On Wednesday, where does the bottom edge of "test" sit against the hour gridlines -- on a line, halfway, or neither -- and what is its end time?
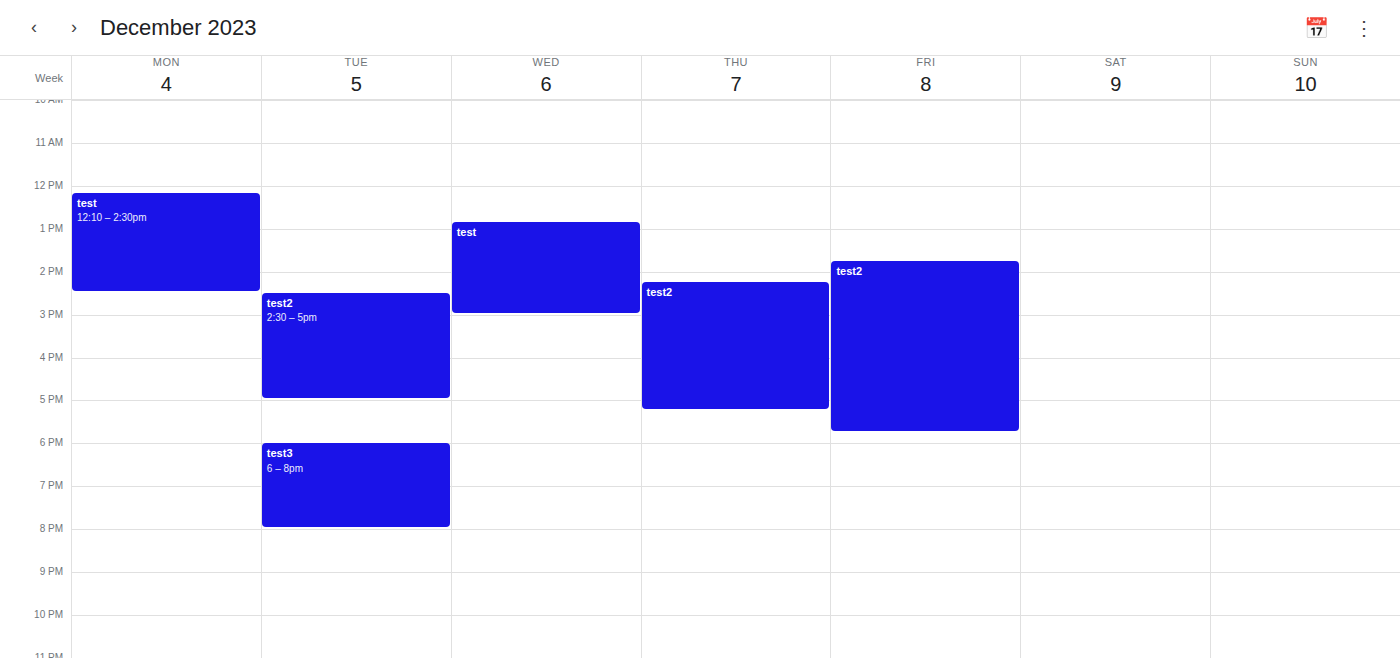
3:00 PM -- exactly on the 3 PM line.